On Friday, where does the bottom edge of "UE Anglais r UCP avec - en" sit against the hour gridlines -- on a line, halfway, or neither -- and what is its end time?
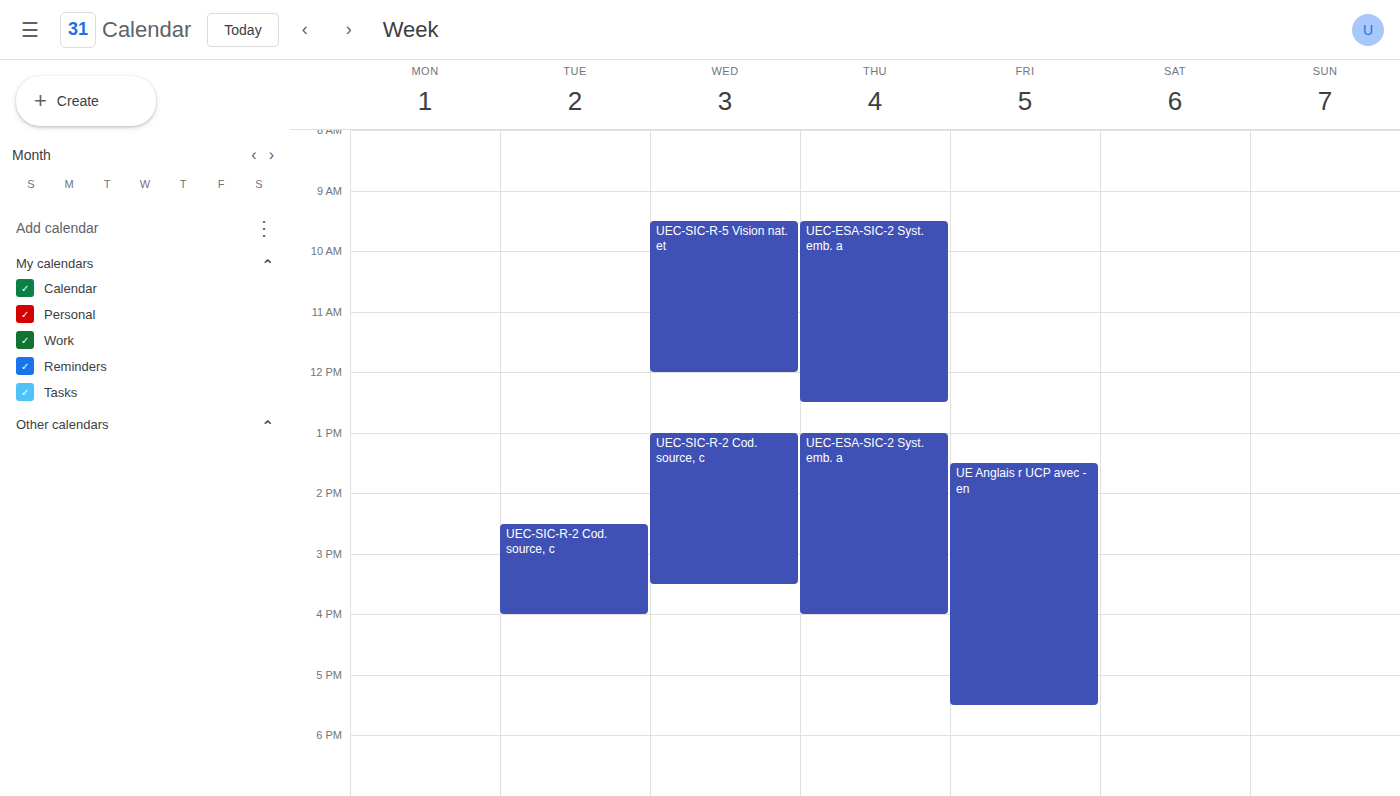
5:30 PM -- halfway between the 5 PM and 6 PM lines.